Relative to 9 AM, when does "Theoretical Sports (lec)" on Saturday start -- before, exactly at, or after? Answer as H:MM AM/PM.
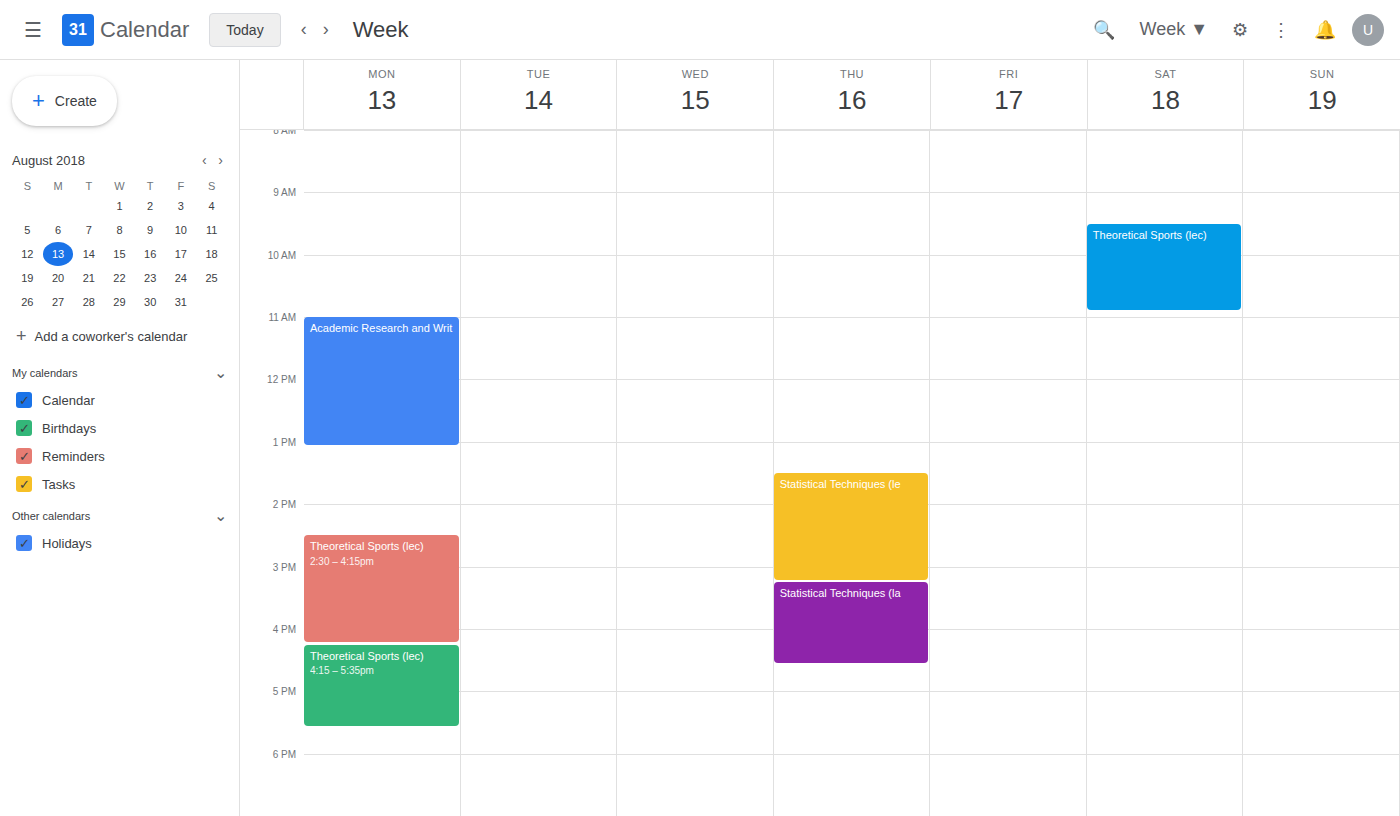
9:30 AM -- after 9 AM, 30 minutes below the 9 AM line.